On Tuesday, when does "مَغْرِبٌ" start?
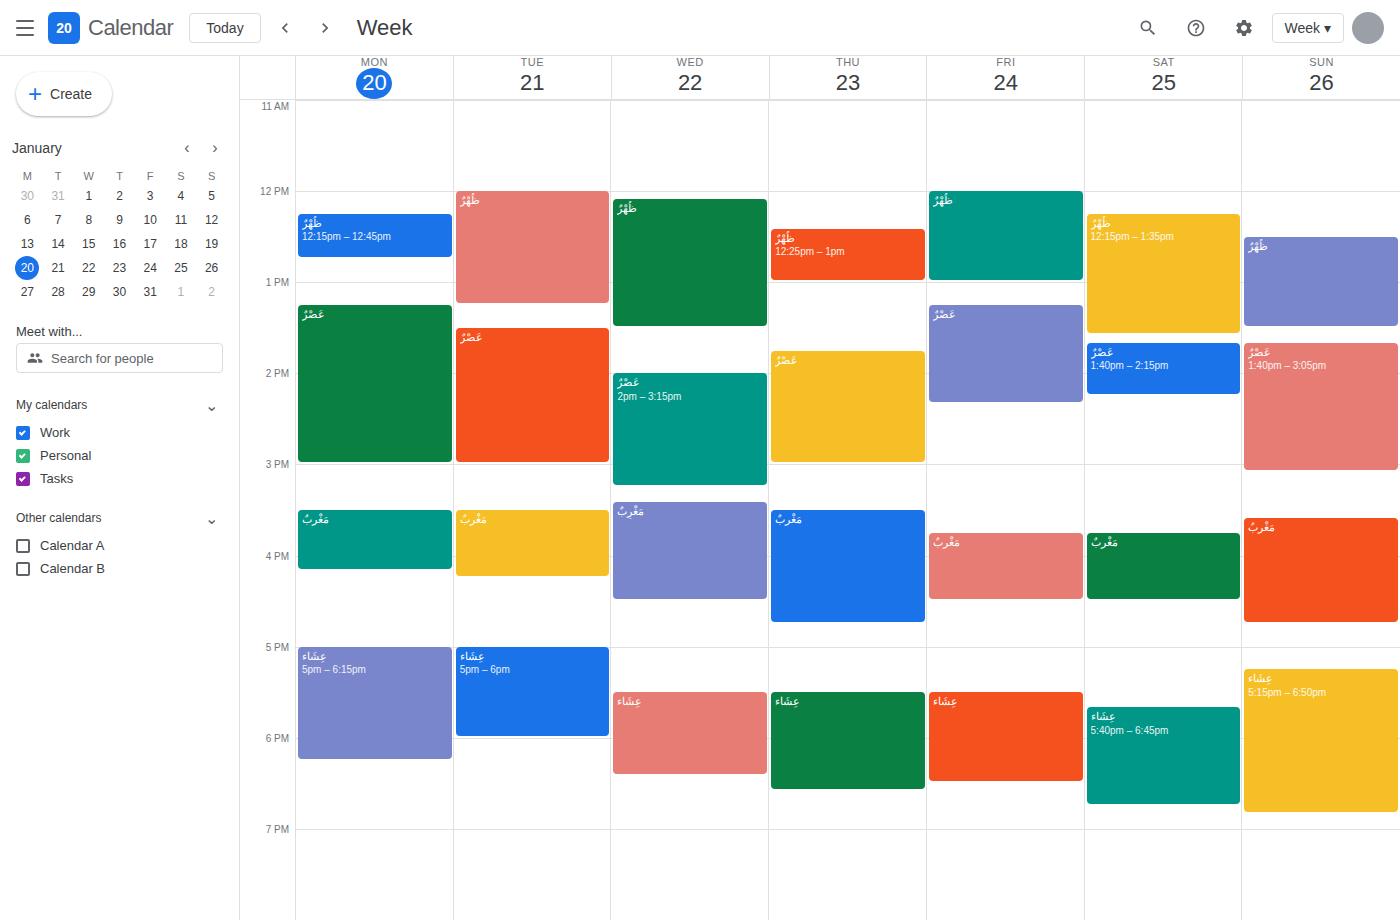
3:30 PM